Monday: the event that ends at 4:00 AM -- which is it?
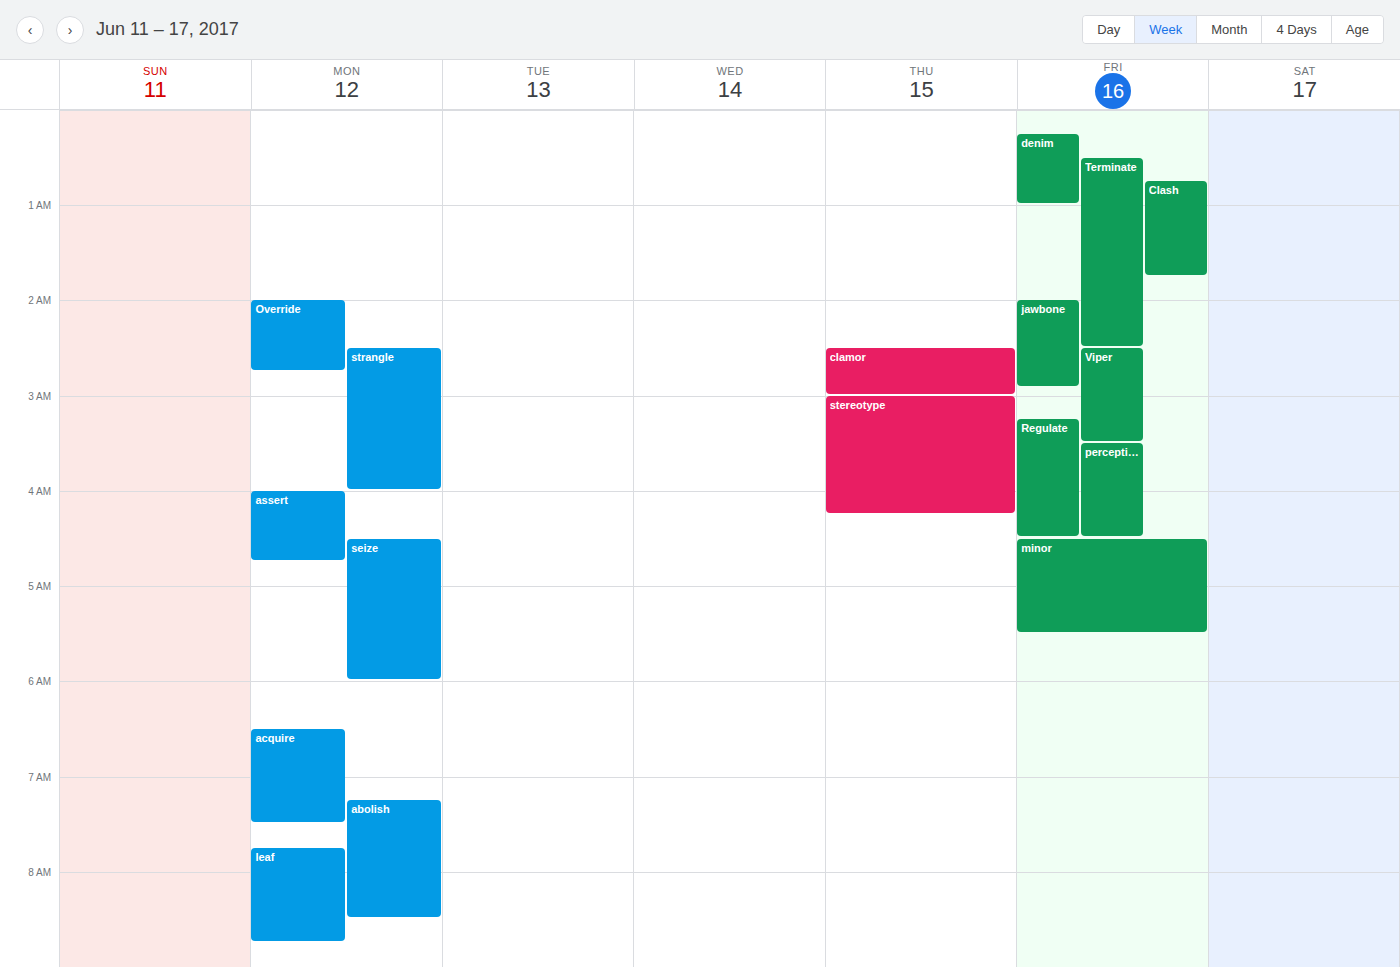
"strangle"